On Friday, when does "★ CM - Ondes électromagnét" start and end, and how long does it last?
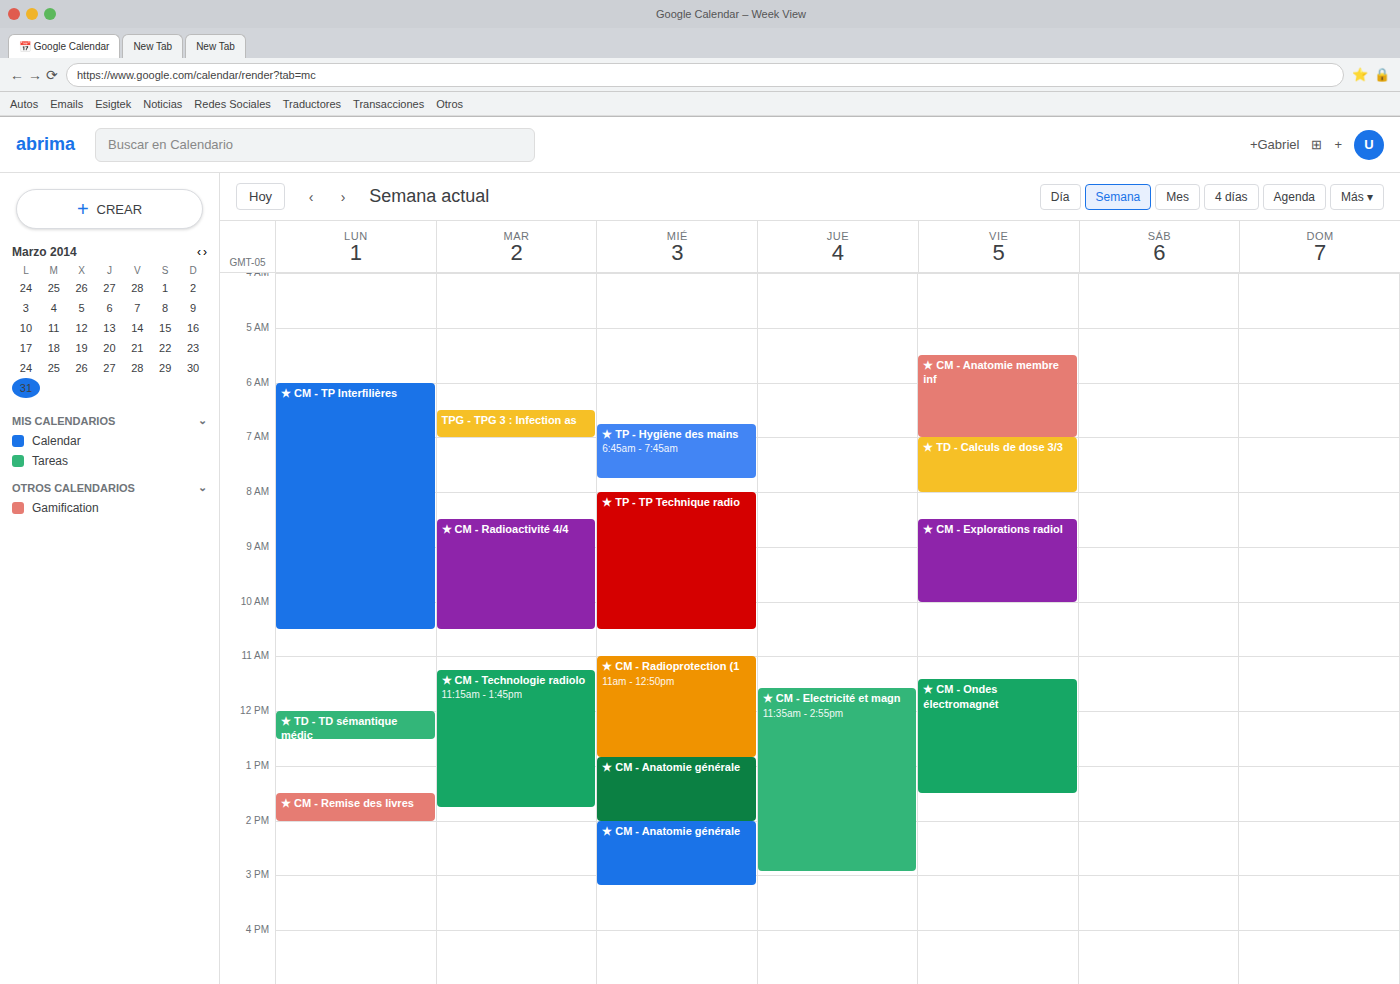
11:25 AM to 1:30 PM, 2 hours 5 minutes